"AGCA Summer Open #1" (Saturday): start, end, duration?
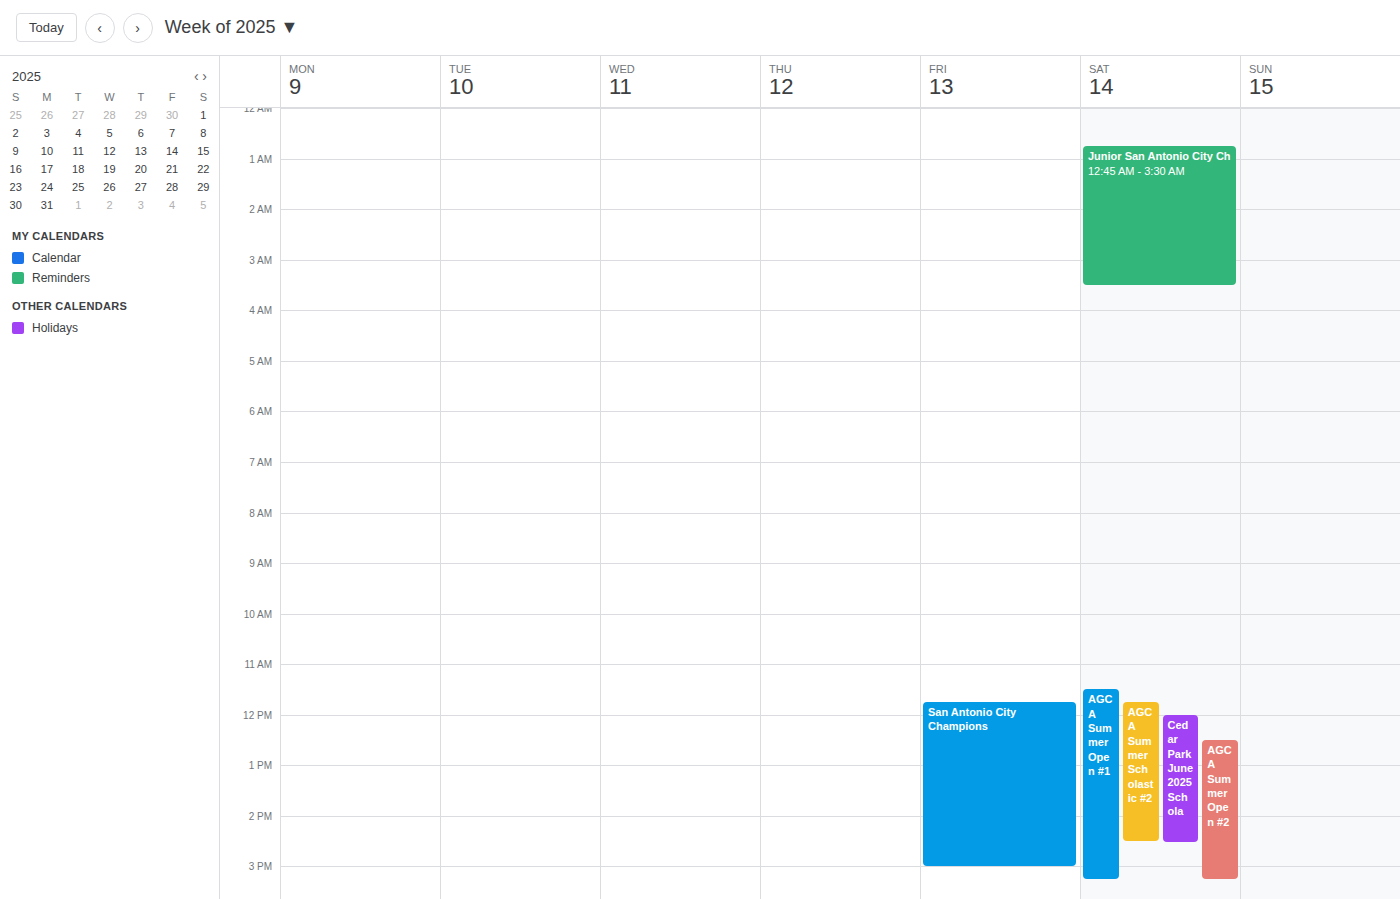
11:30 AM to 3:15 PM, 3 hours 45 minutes